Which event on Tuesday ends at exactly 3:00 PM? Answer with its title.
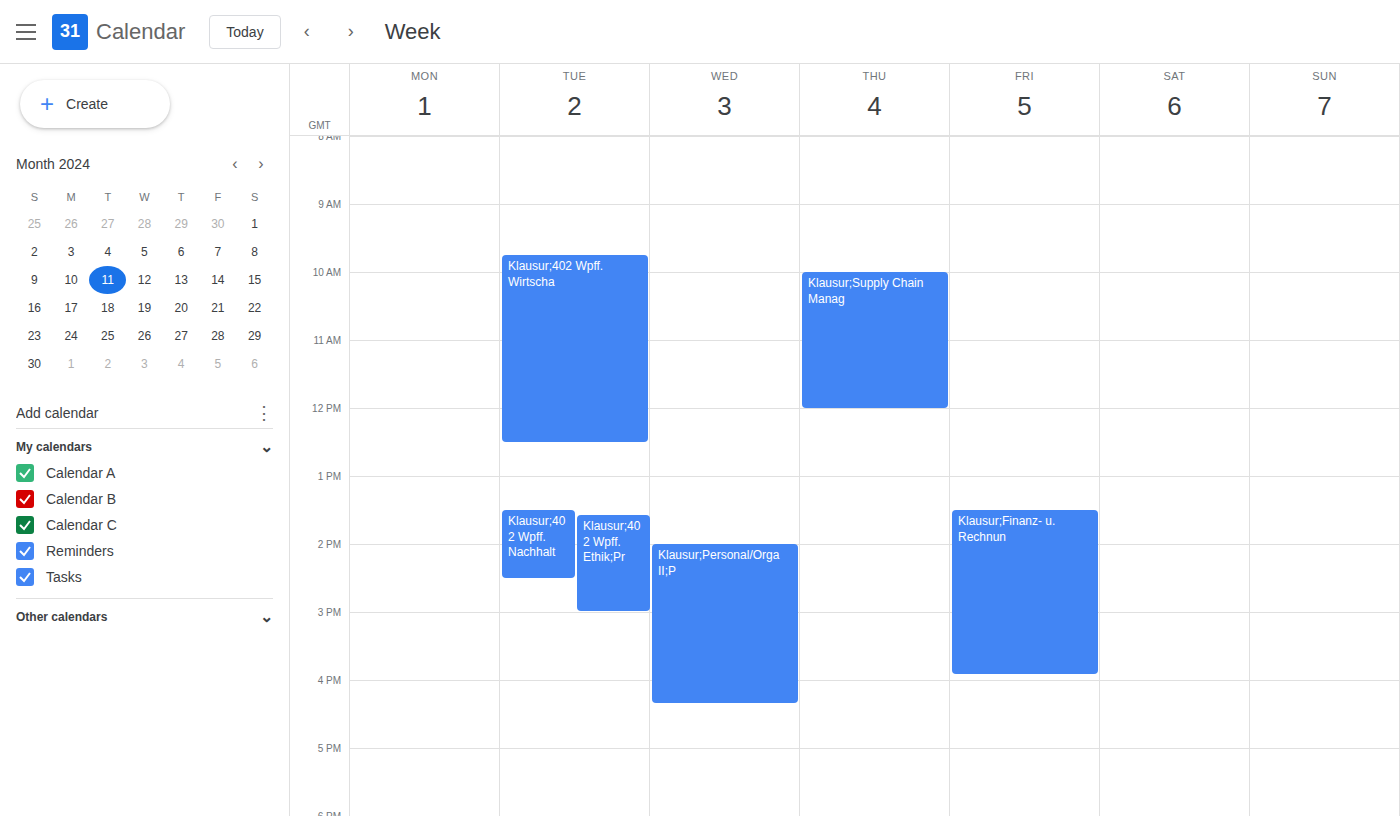
"Klausur;402 Wpff. Ethik;Pr"